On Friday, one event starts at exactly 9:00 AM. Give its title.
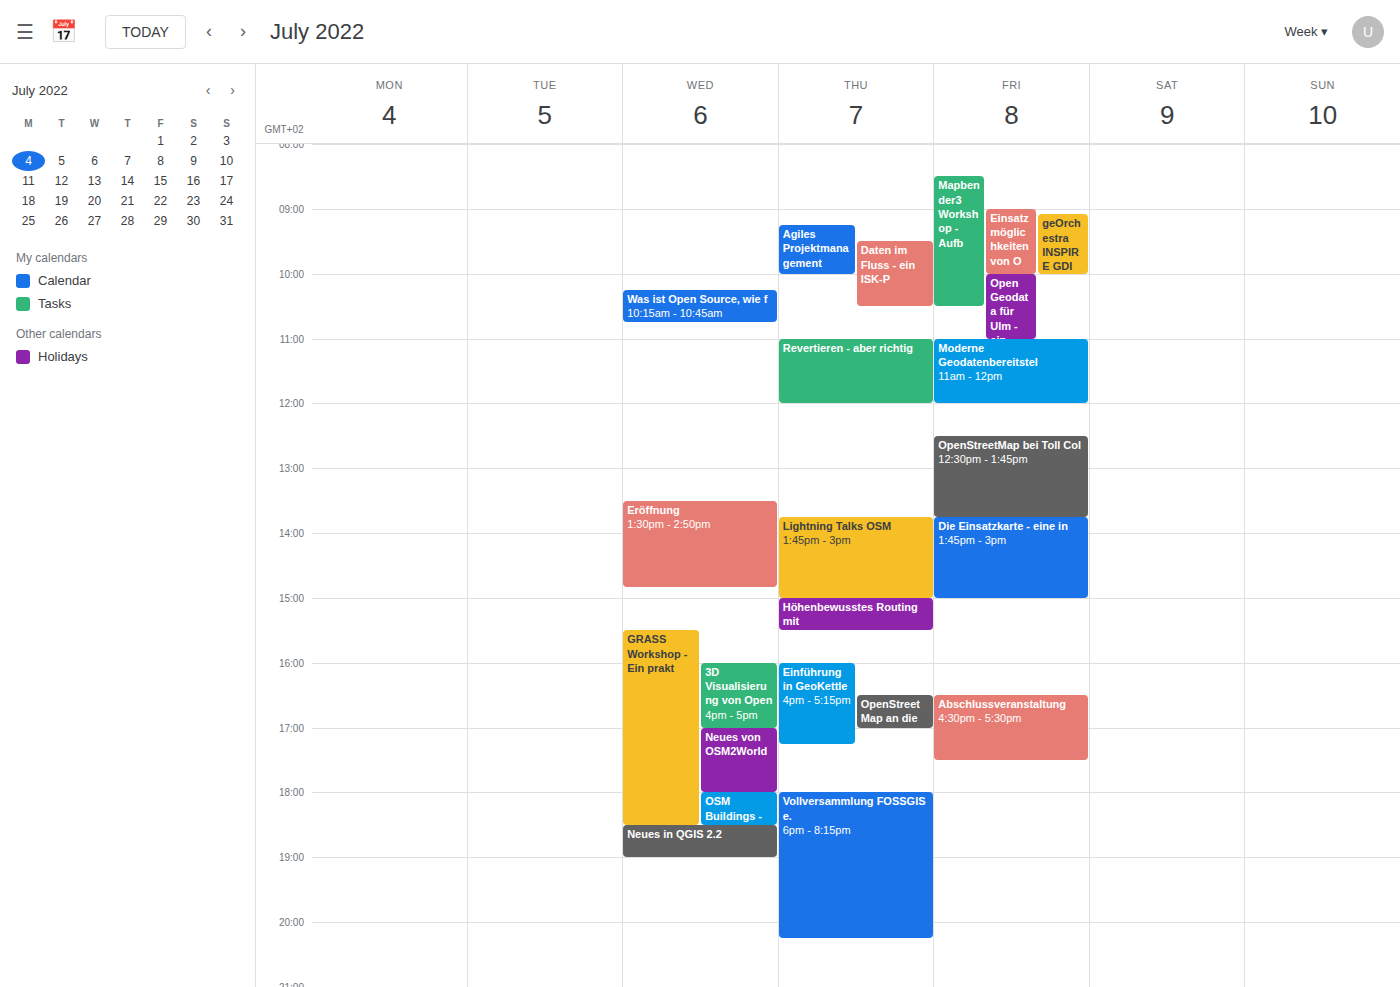
"Einsatzmöglichkeiten von O"